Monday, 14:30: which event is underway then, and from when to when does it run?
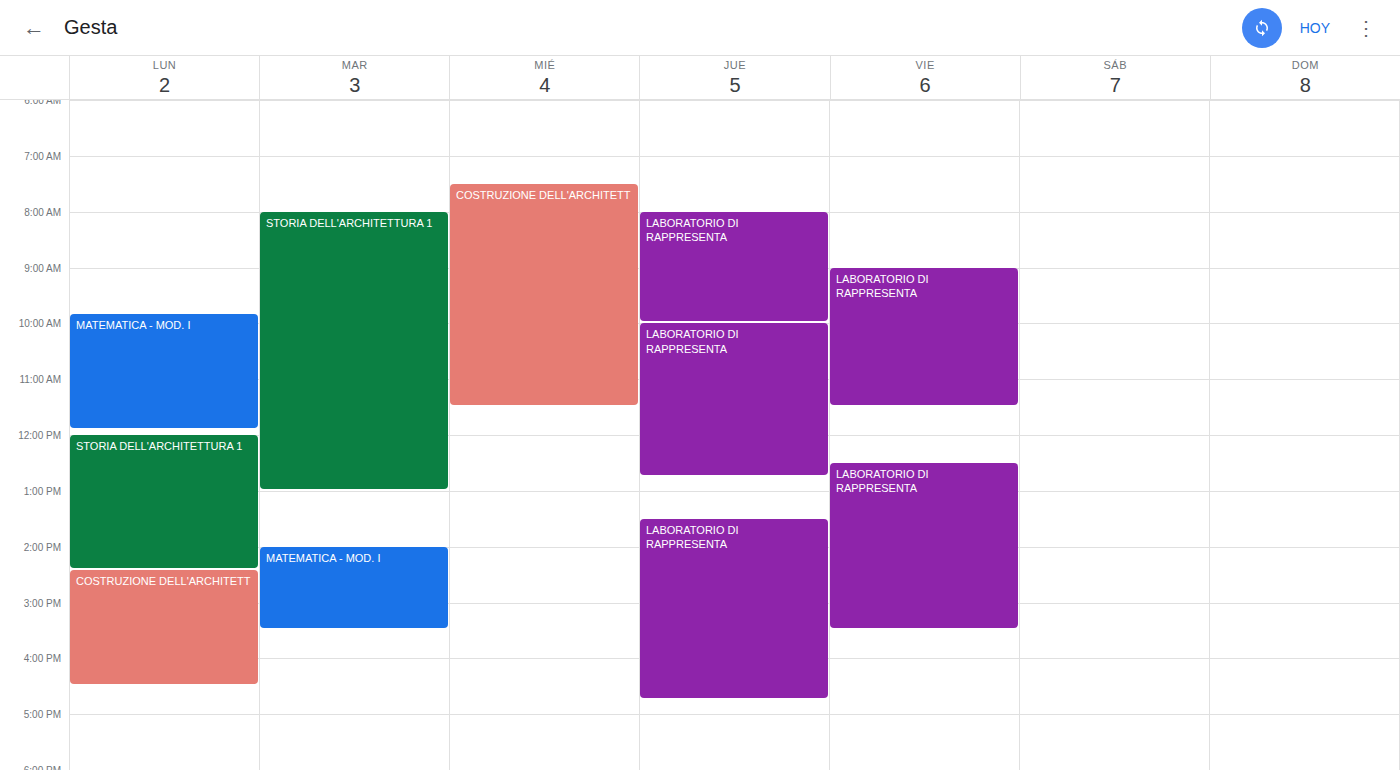
"COSTRUZIONE DELL'ARCHITETT", 14:25 to 16:30